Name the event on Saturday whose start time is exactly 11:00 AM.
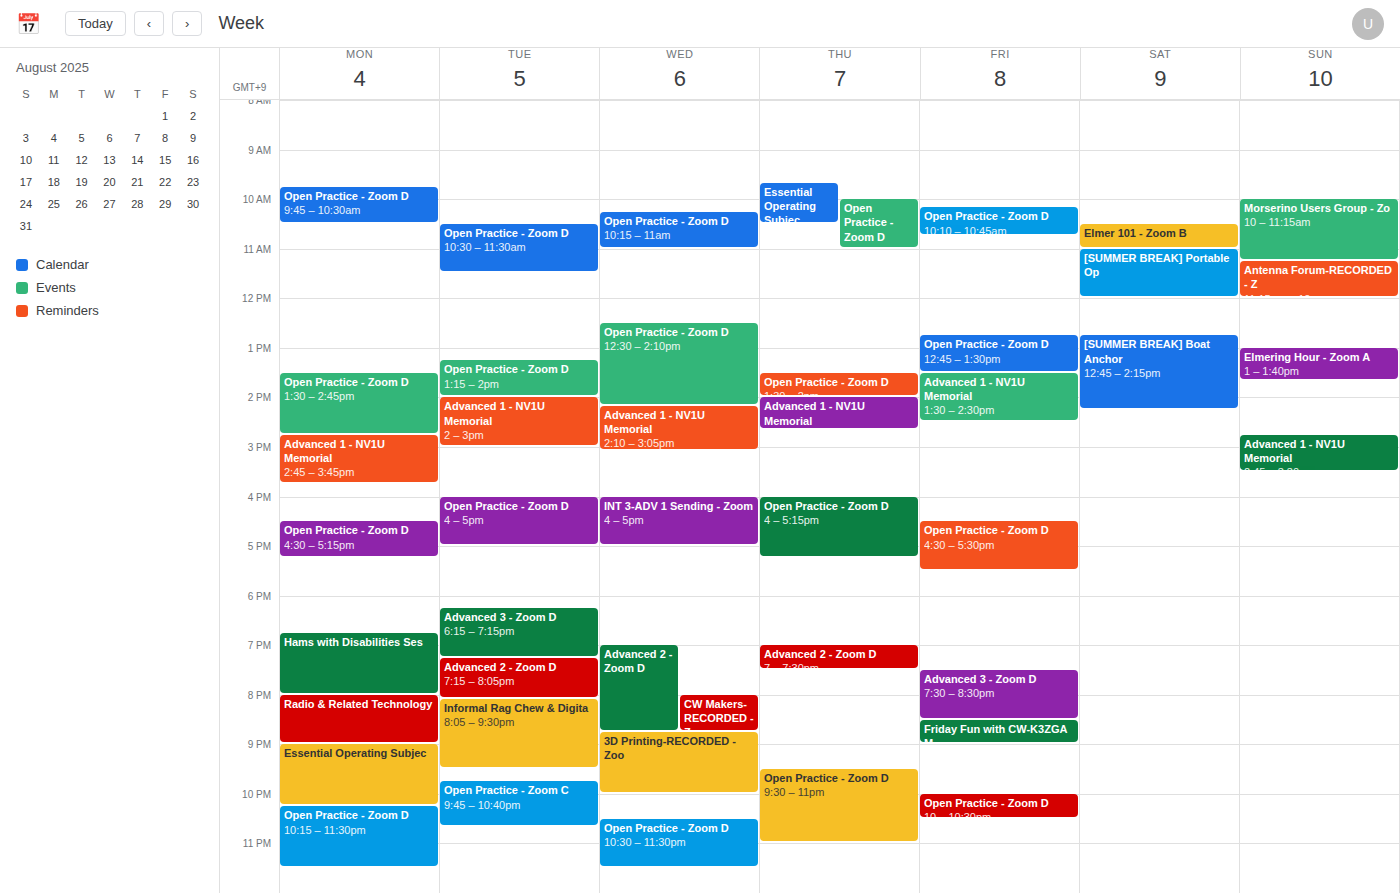
"[SUMMER BREAK] Portable Op"